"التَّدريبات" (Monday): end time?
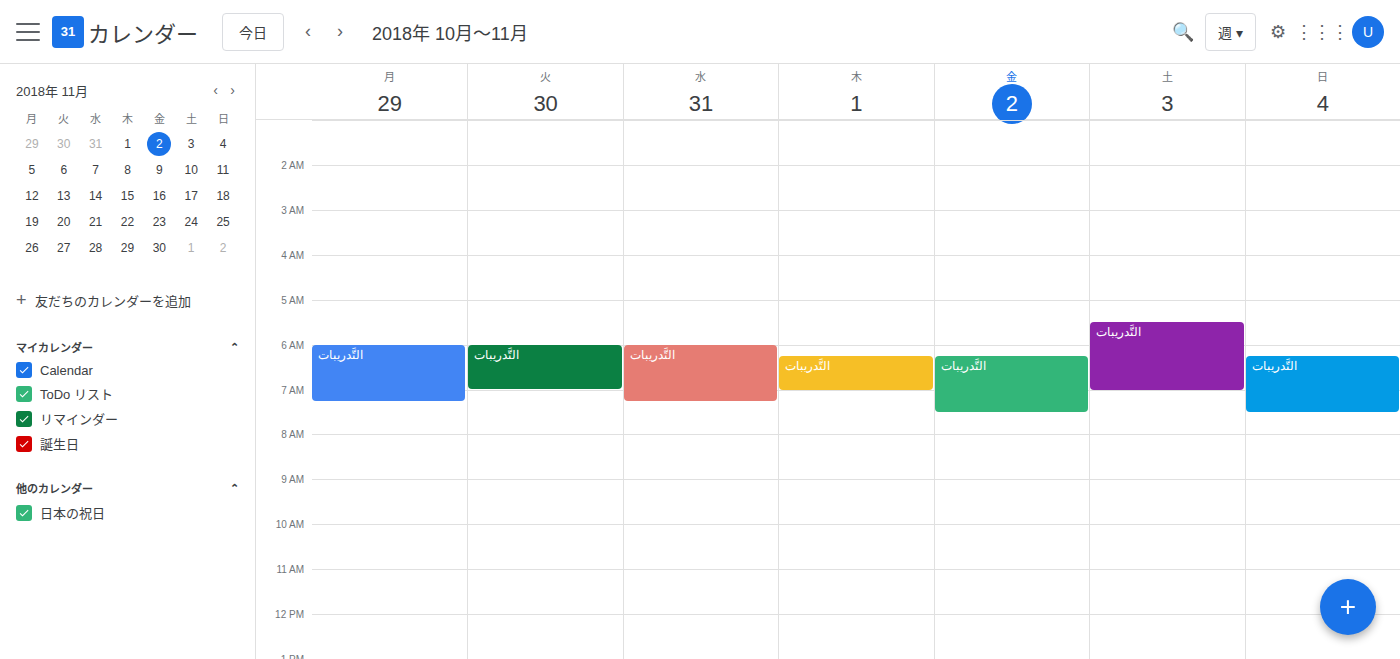
7:15 AM